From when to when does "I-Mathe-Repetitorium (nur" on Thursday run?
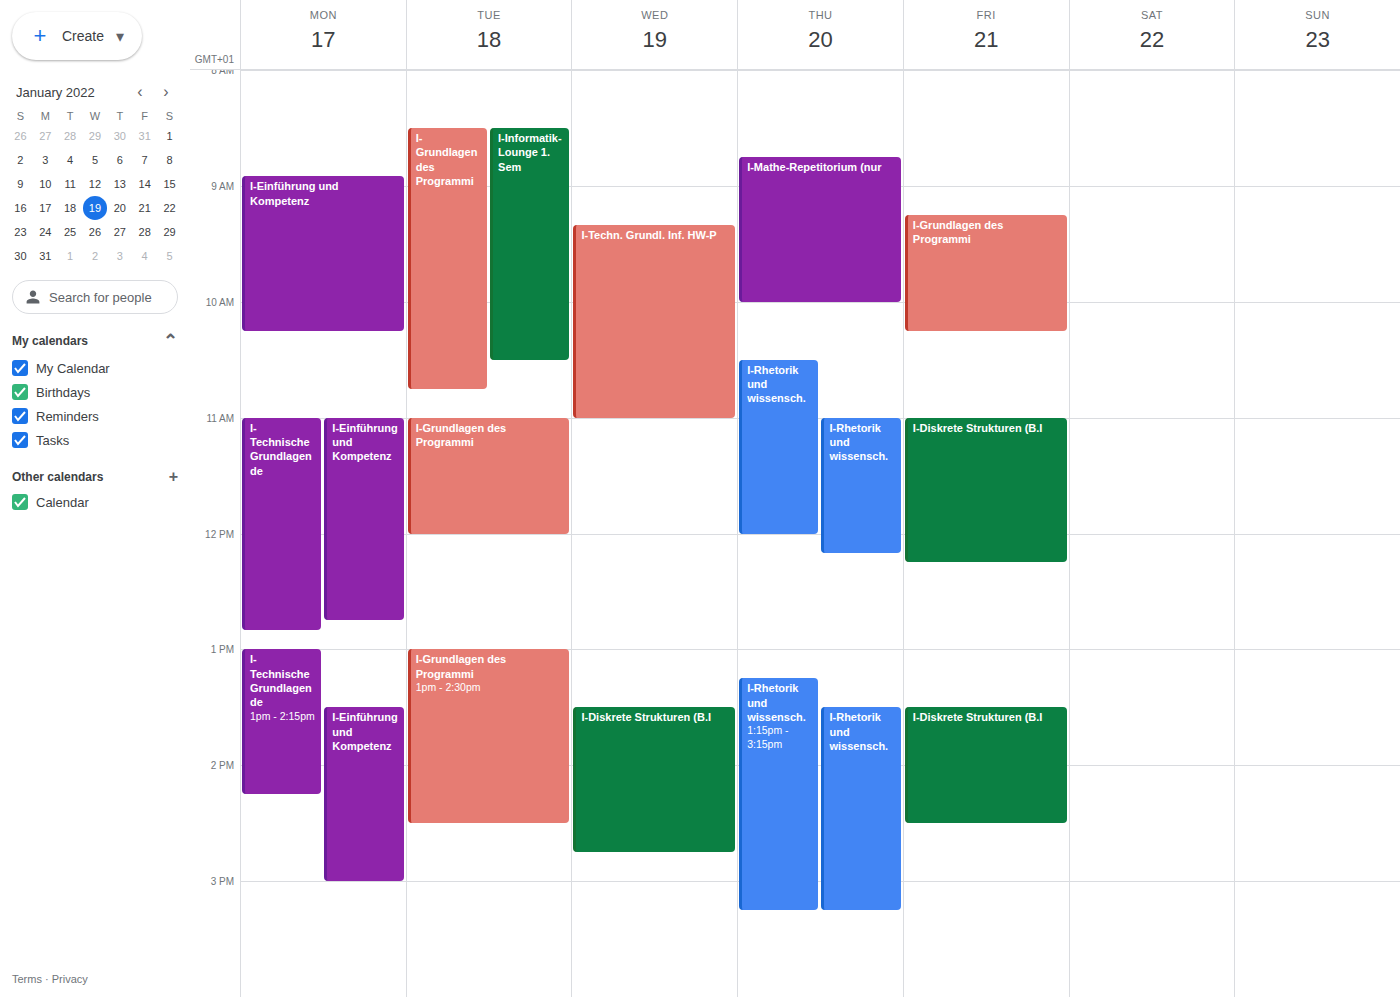
08:45 to 10:00